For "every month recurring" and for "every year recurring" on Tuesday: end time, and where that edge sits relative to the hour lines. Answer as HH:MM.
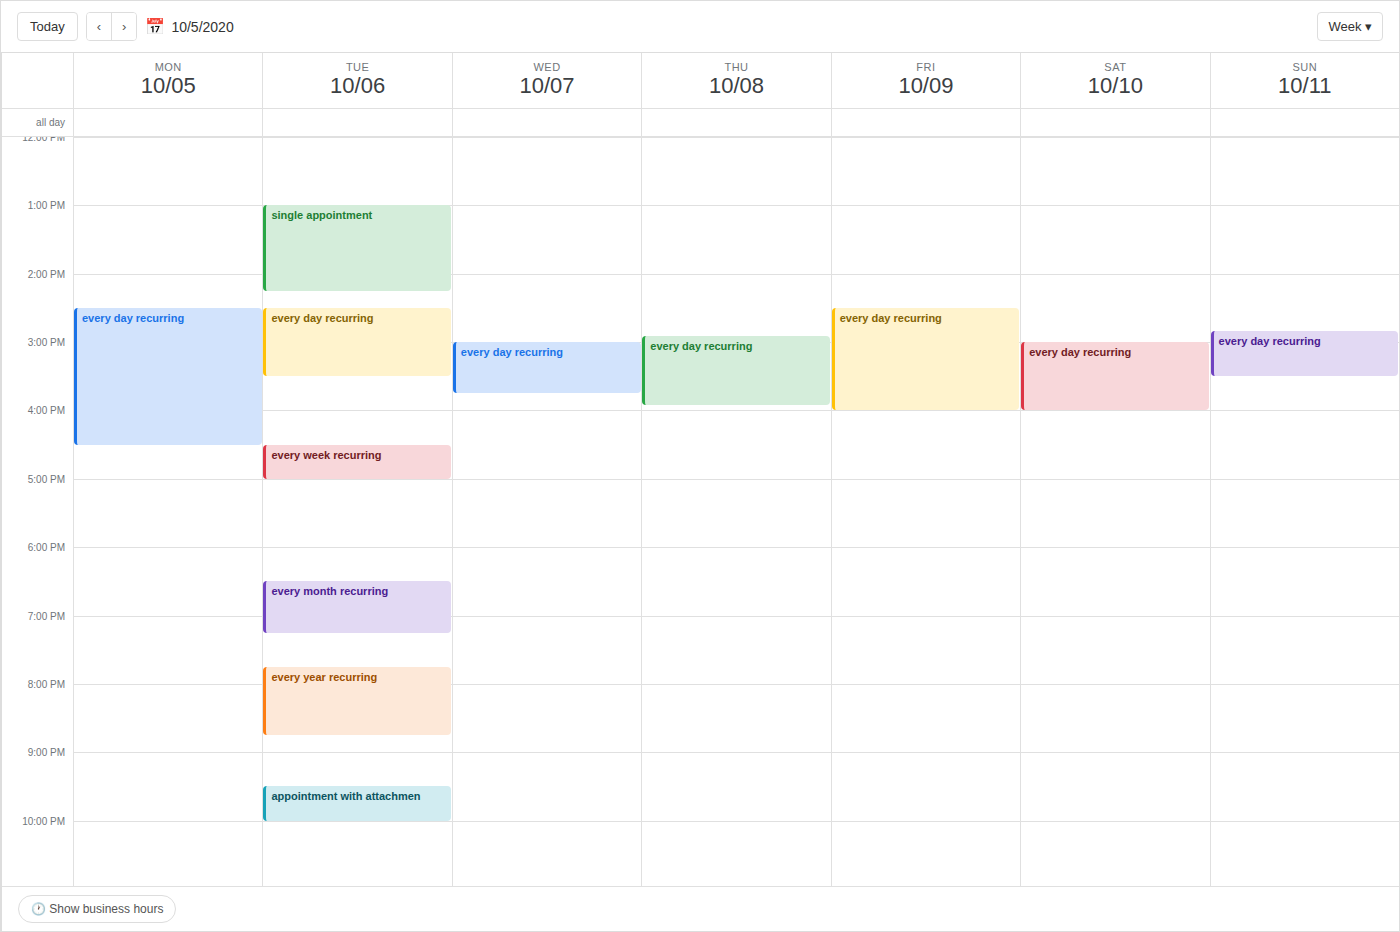
"every month recurring": 19:15, neither: a quarter of the way from the 19:00 line to the 20:00 line. "every year recurring": 20:45, neither: three quarters of the way from the 20:00 line to the 21:00 line.